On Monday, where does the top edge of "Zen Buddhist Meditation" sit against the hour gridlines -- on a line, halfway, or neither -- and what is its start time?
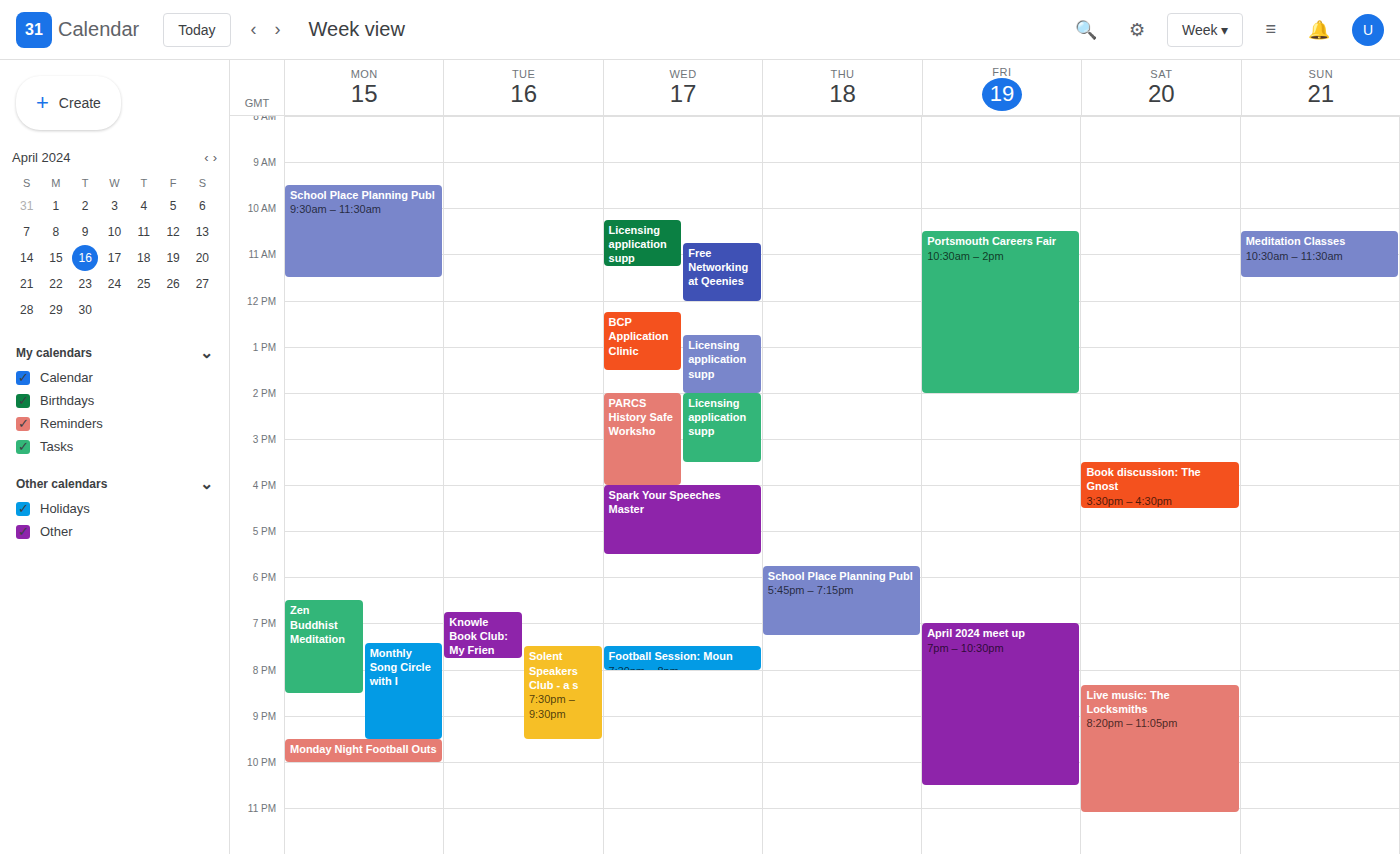
6:30 PM -- halfway between the 6 PM and 7 PM lines.